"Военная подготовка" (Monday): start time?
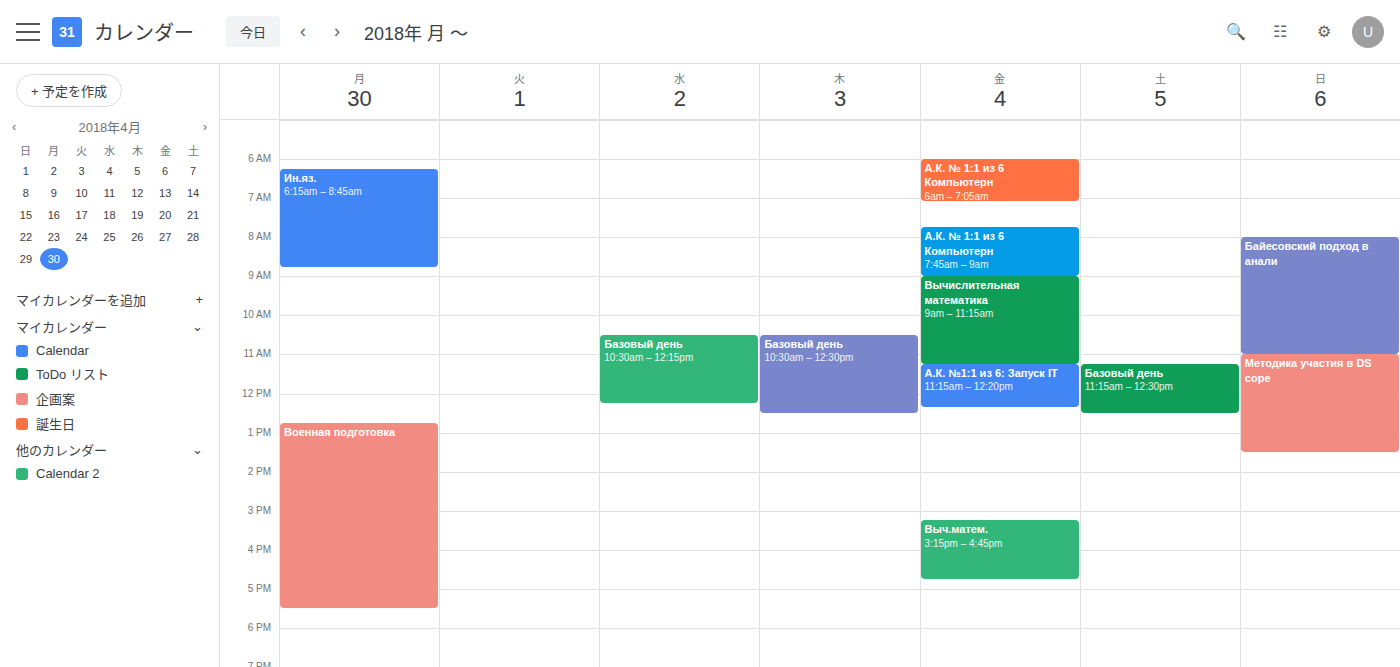
12:45